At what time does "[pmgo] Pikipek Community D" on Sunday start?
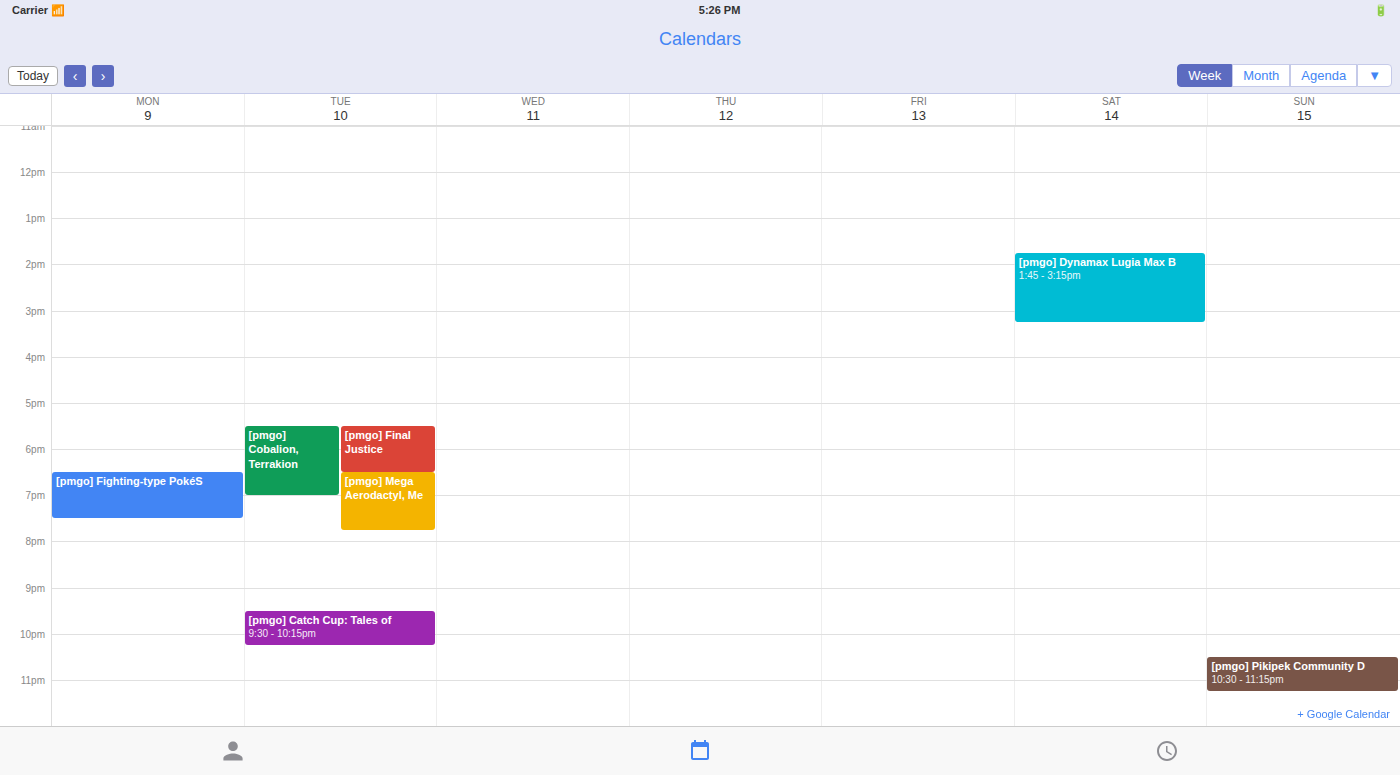
10:30 PM